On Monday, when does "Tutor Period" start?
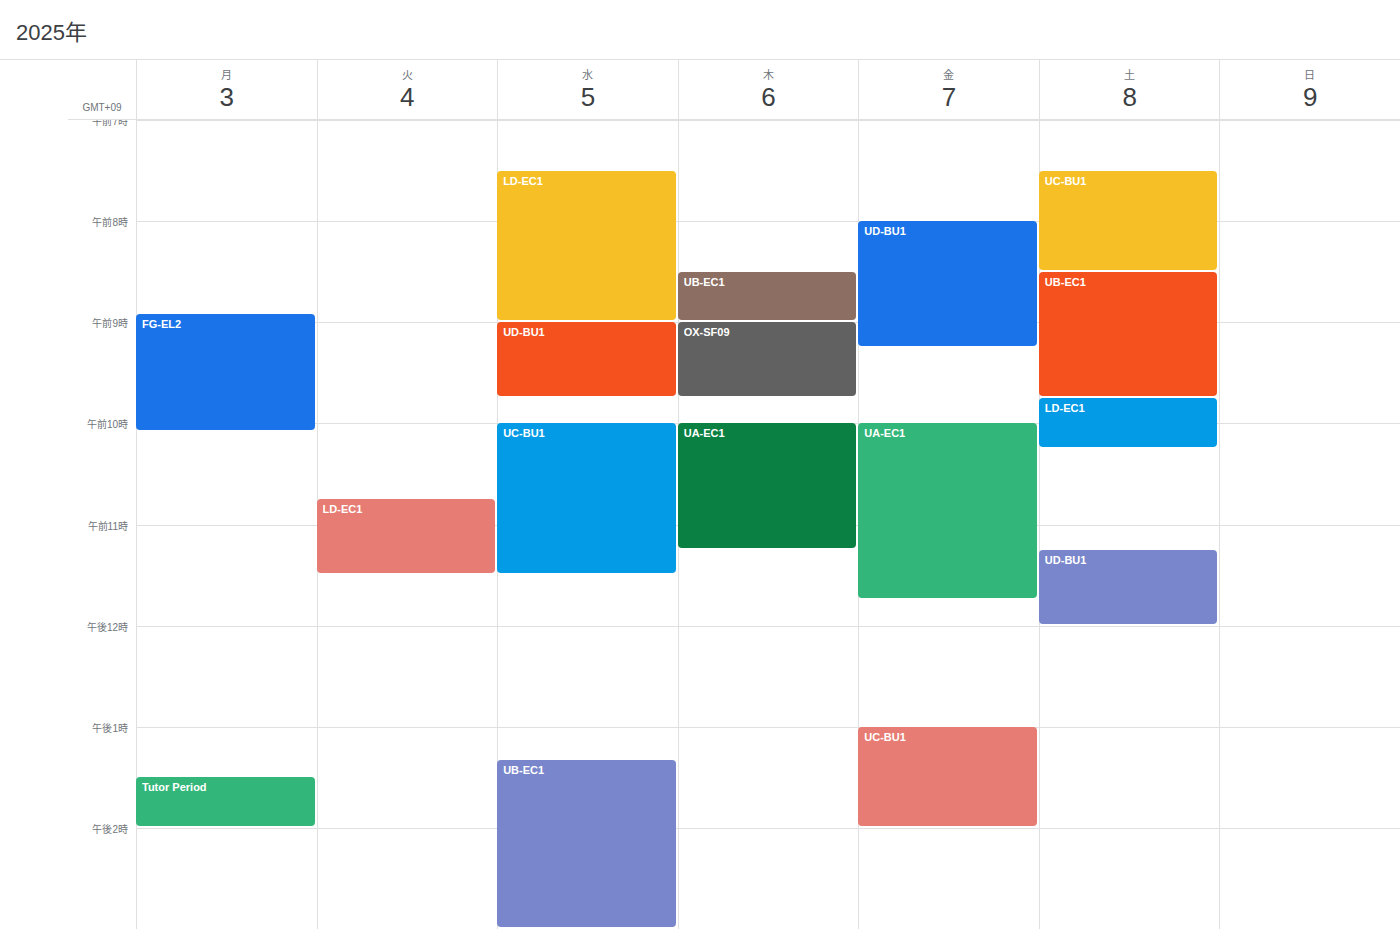
1:30 PM